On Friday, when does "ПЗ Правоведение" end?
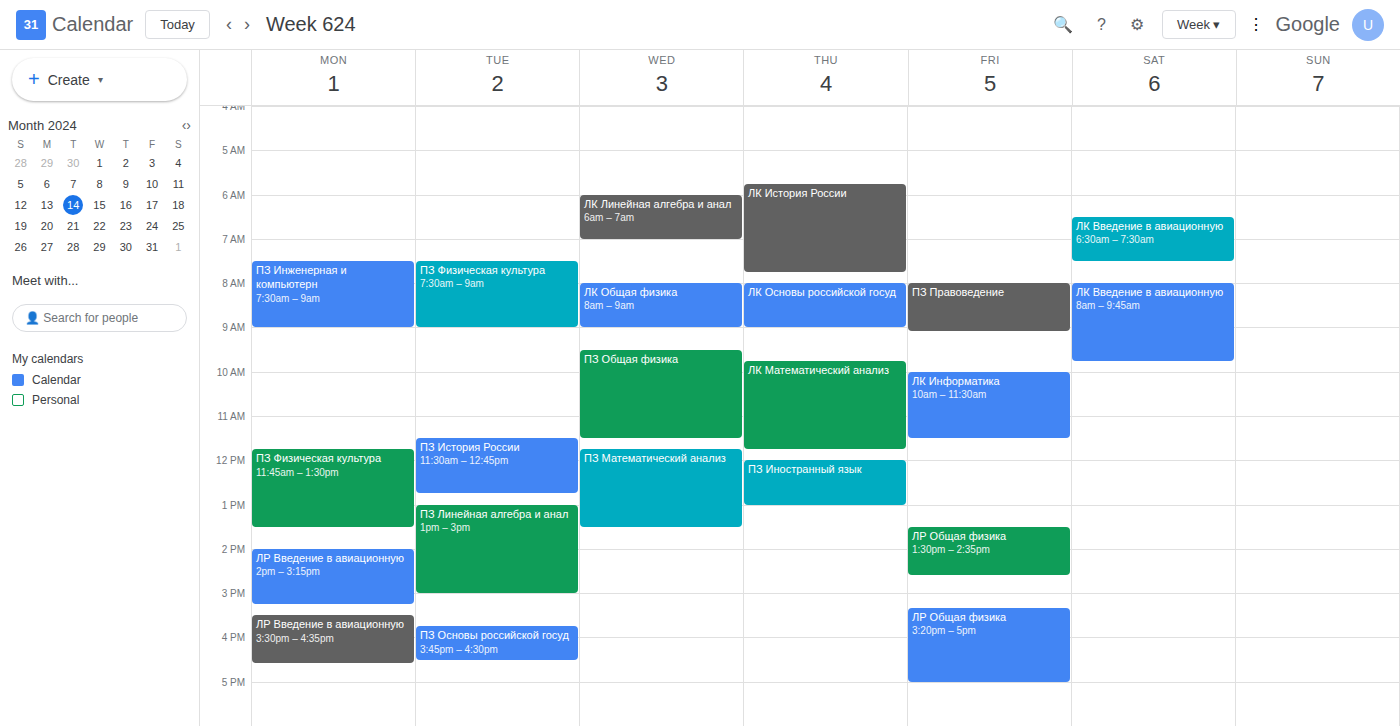
9:05 AM